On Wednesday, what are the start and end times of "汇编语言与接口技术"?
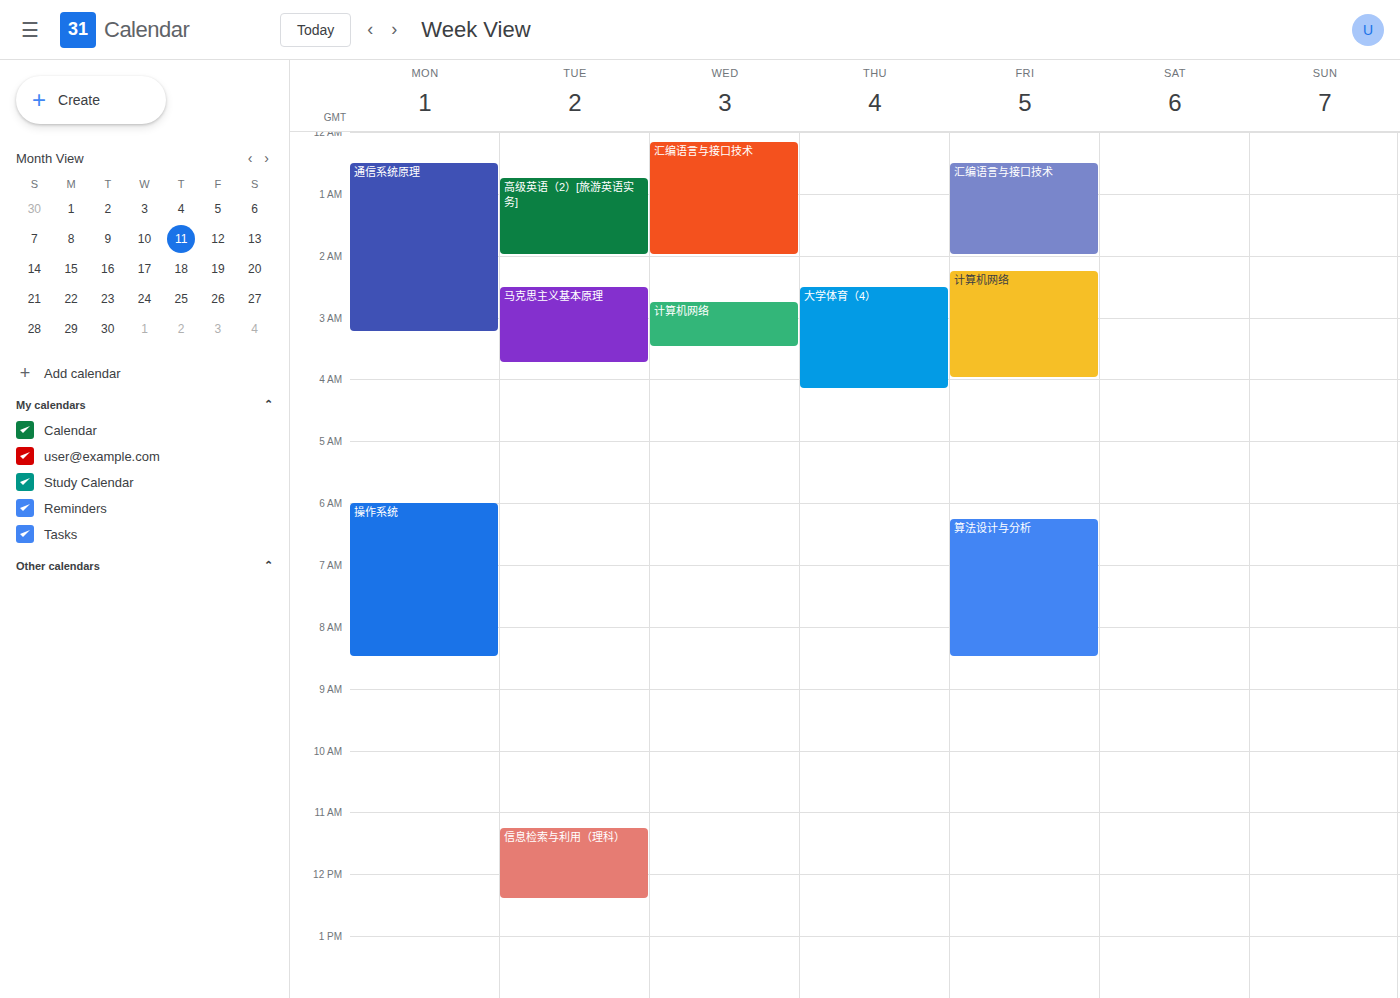
12:10 AM to 2:00 AM